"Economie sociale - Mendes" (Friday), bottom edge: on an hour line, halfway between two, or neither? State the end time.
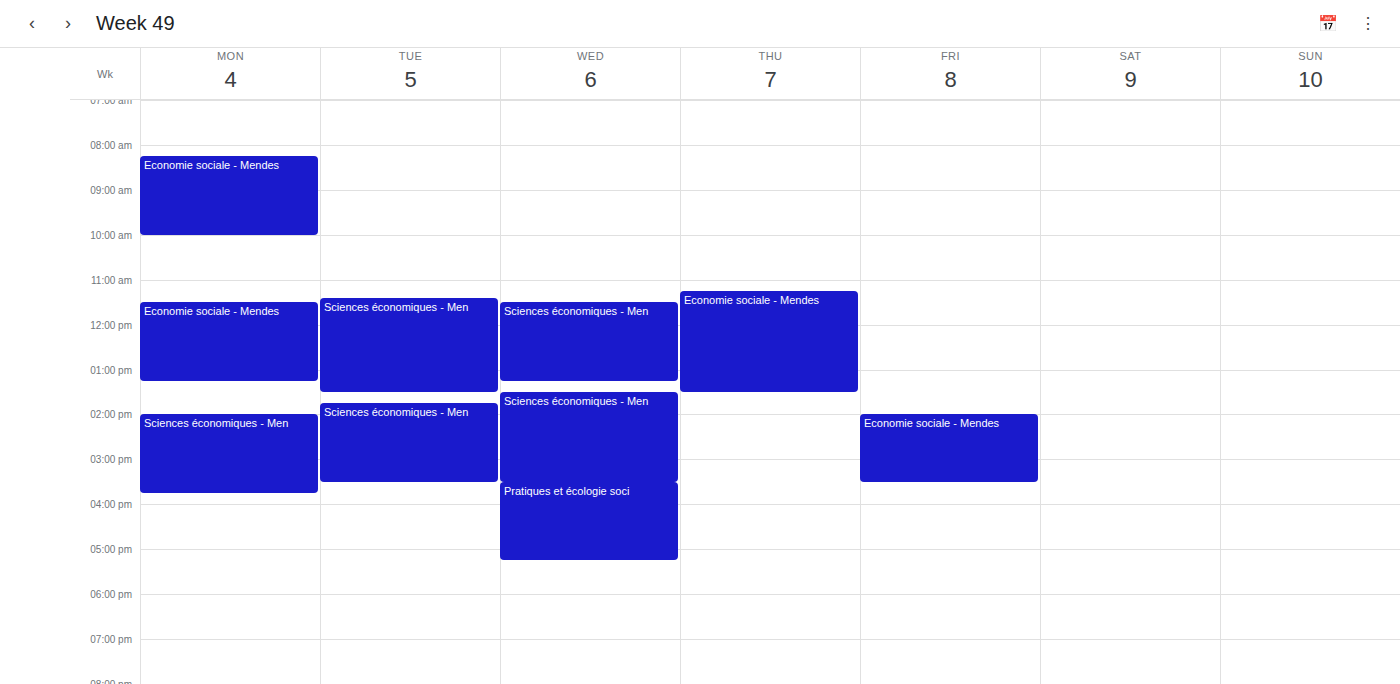
3:30 PM -- halfway between the 3 PM and 4 PM lines.